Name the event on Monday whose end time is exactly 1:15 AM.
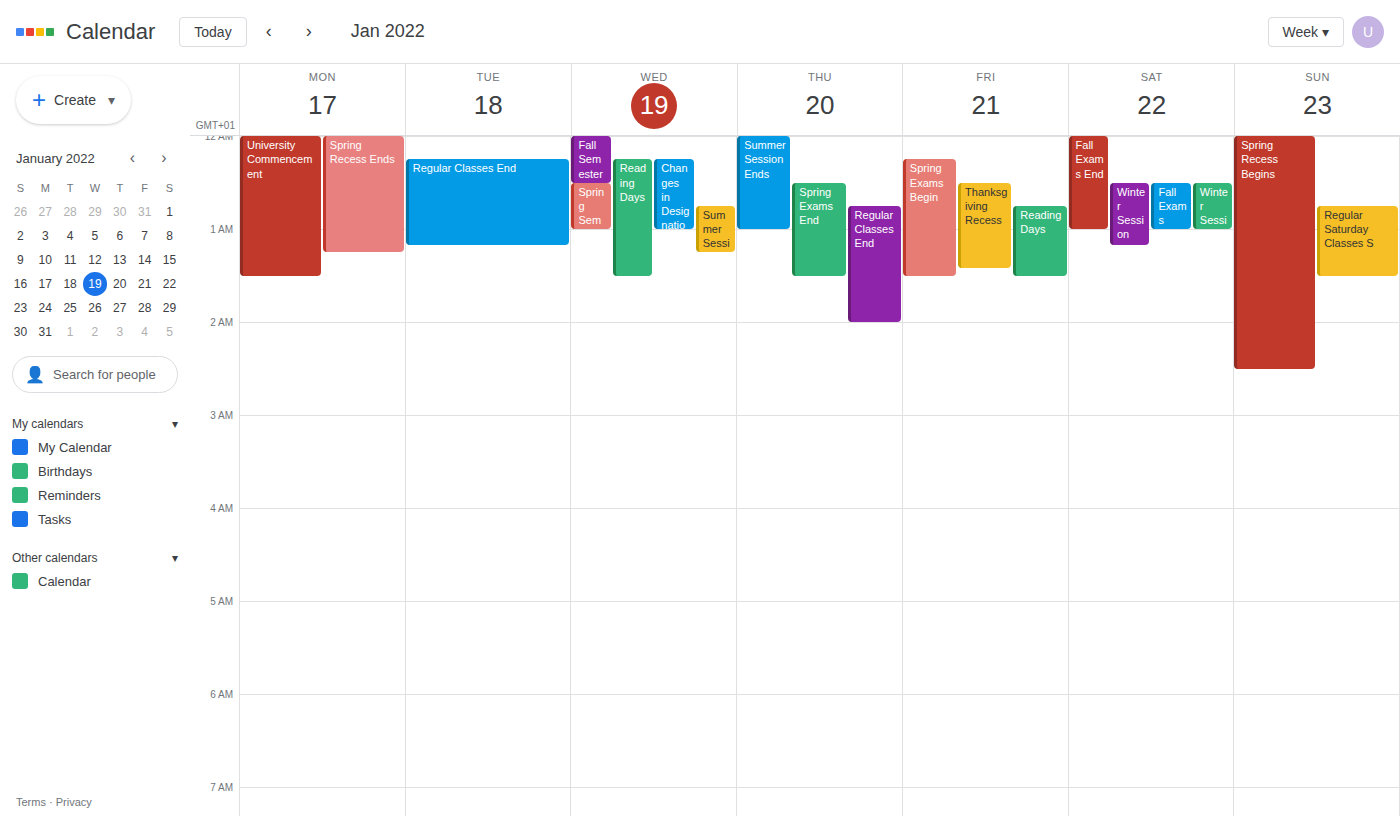
"Spring Recess Ends"